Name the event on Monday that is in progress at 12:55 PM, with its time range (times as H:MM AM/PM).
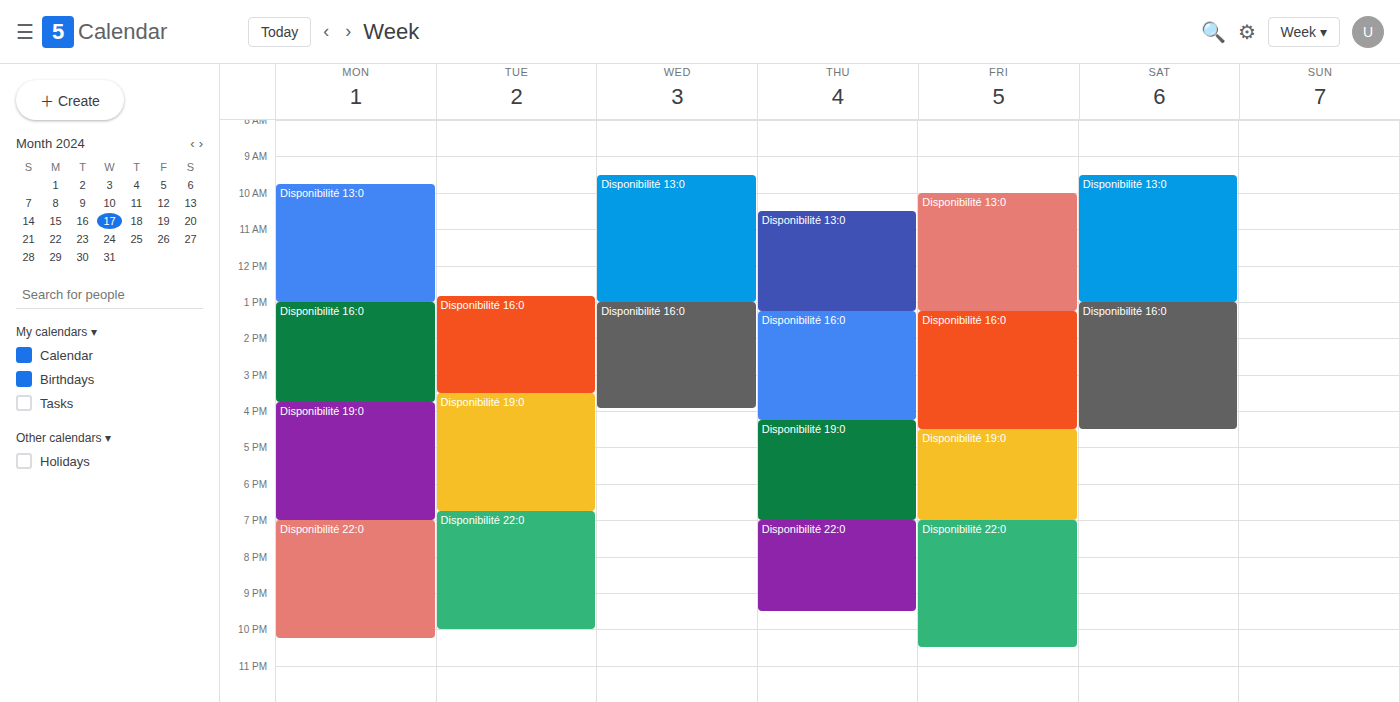
"Disponibilité 13:0", 9:45 AM to 1:00 PM